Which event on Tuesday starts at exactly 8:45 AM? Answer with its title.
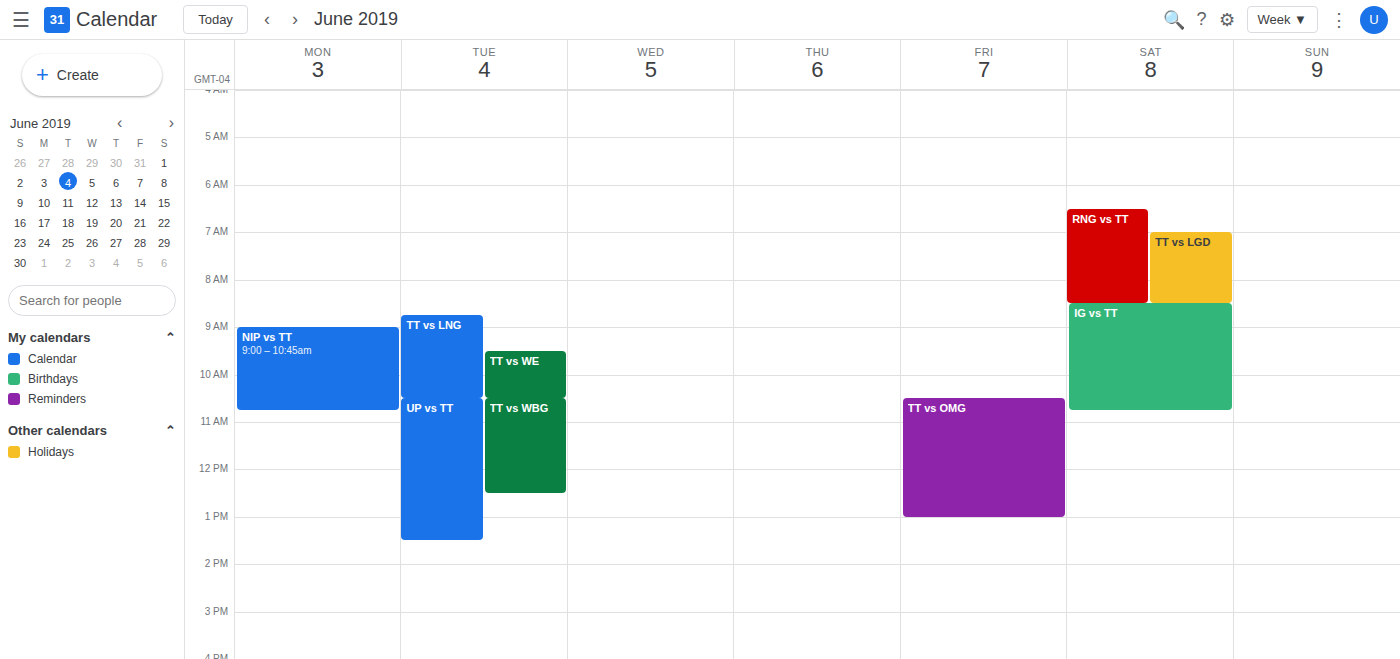
"TT vs LNG"